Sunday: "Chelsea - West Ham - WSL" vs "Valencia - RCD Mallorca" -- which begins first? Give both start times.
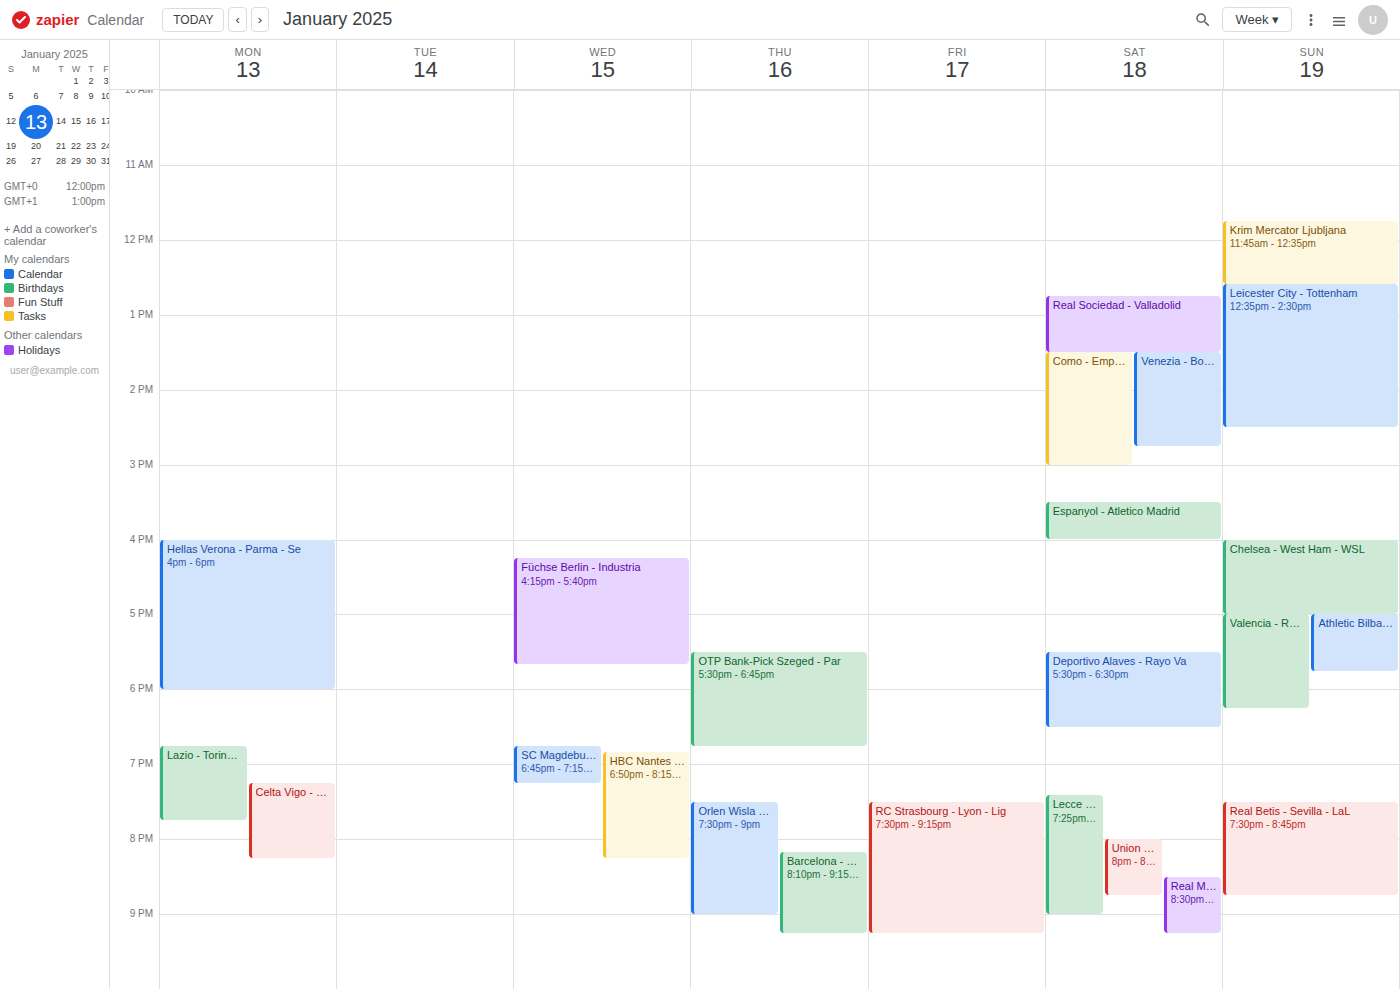
"Chelsea - West Ham - WSL" 4:00 PM; "Valencia - RCD Mallorca" 5:00 PM.